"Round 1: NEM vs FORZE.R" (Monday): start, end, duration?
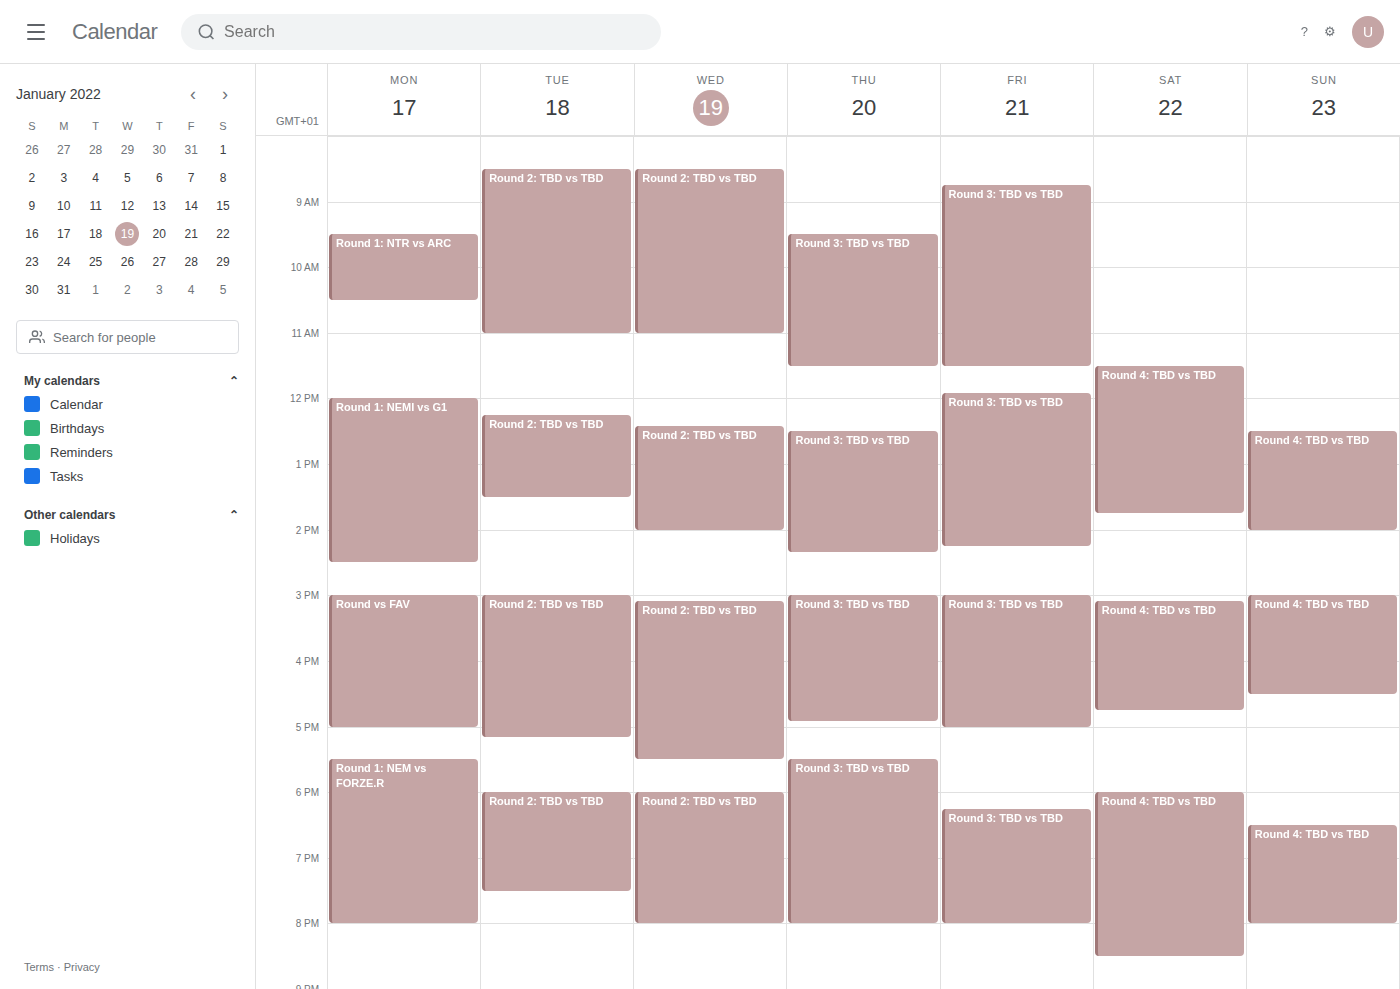
5:30 PM to 8:00 PM, 2 hours 30 minutes